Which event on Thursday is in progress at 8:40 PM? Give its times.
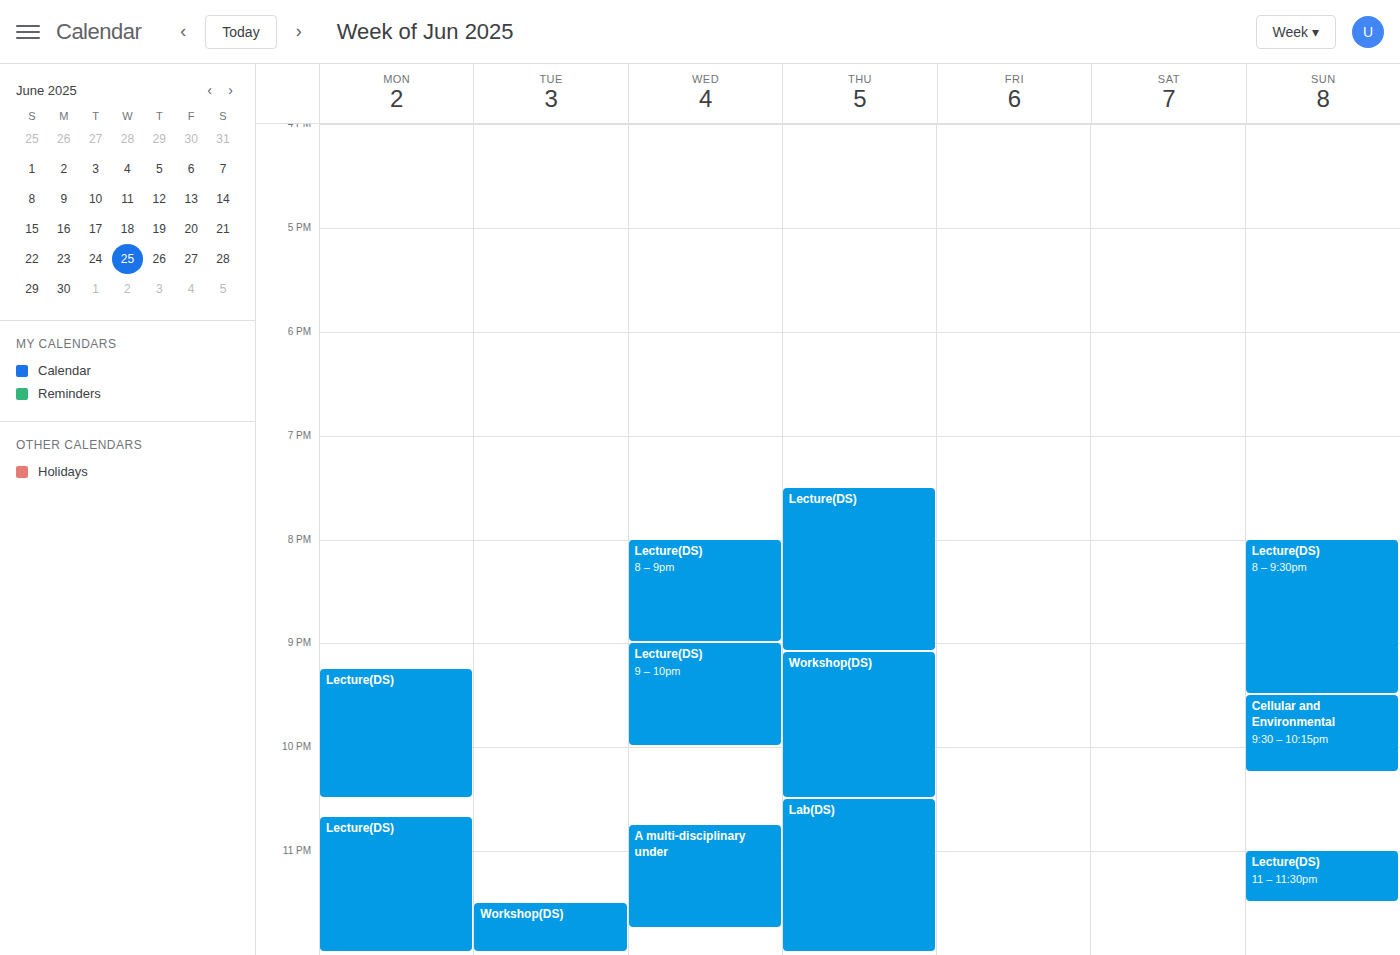
"Lecture(DS)", 7:30 PM to 9:05 PM